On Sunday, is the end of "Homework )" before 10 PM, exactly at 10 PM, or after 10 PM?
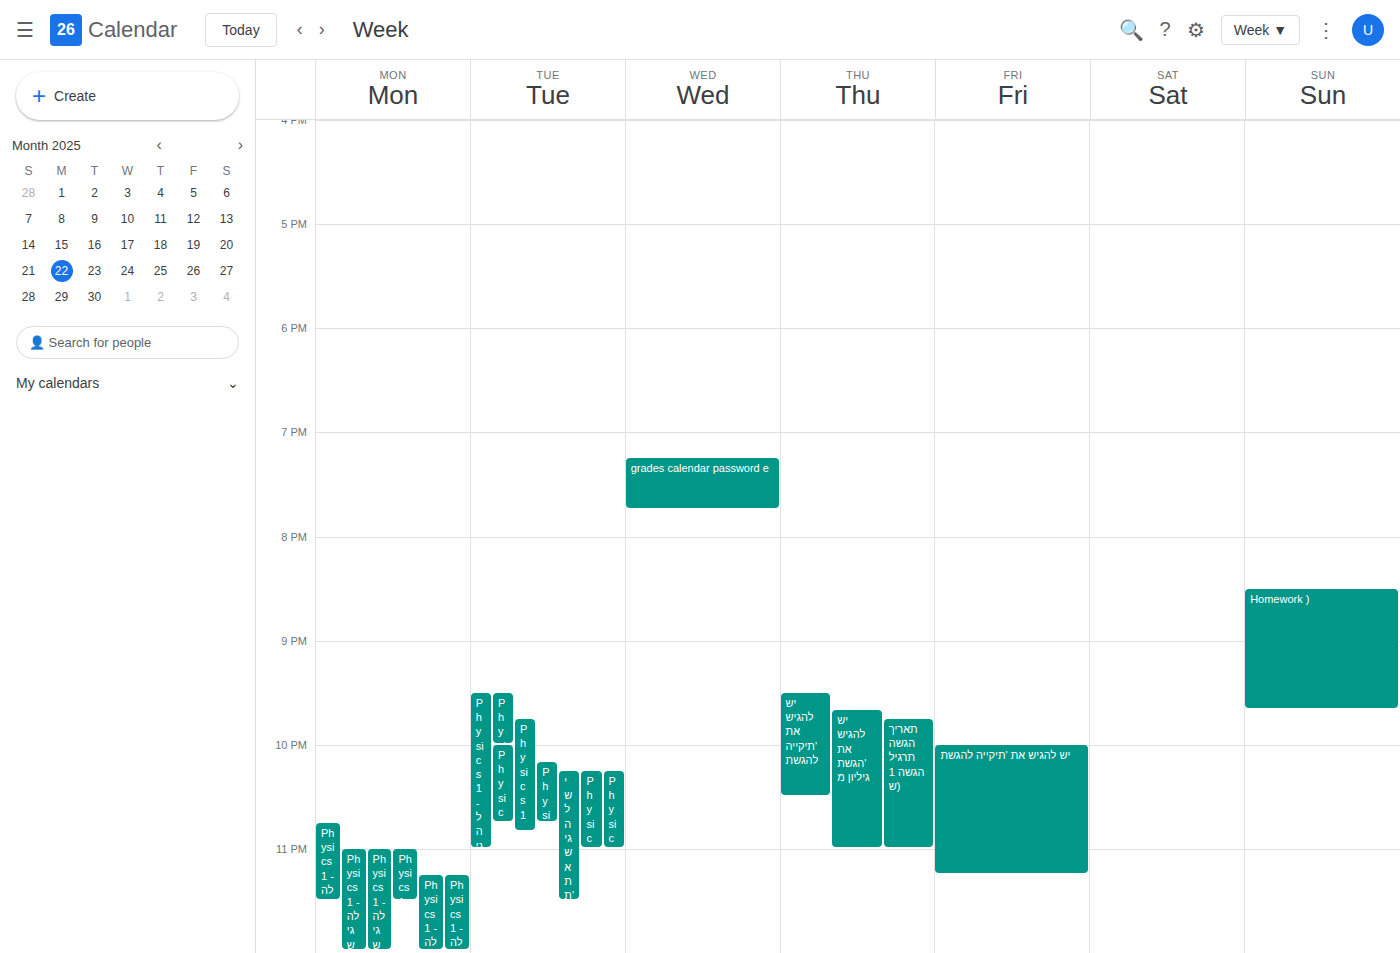
9:40 PM -- before 10 PM, 20 minutes above the 10 PM line.